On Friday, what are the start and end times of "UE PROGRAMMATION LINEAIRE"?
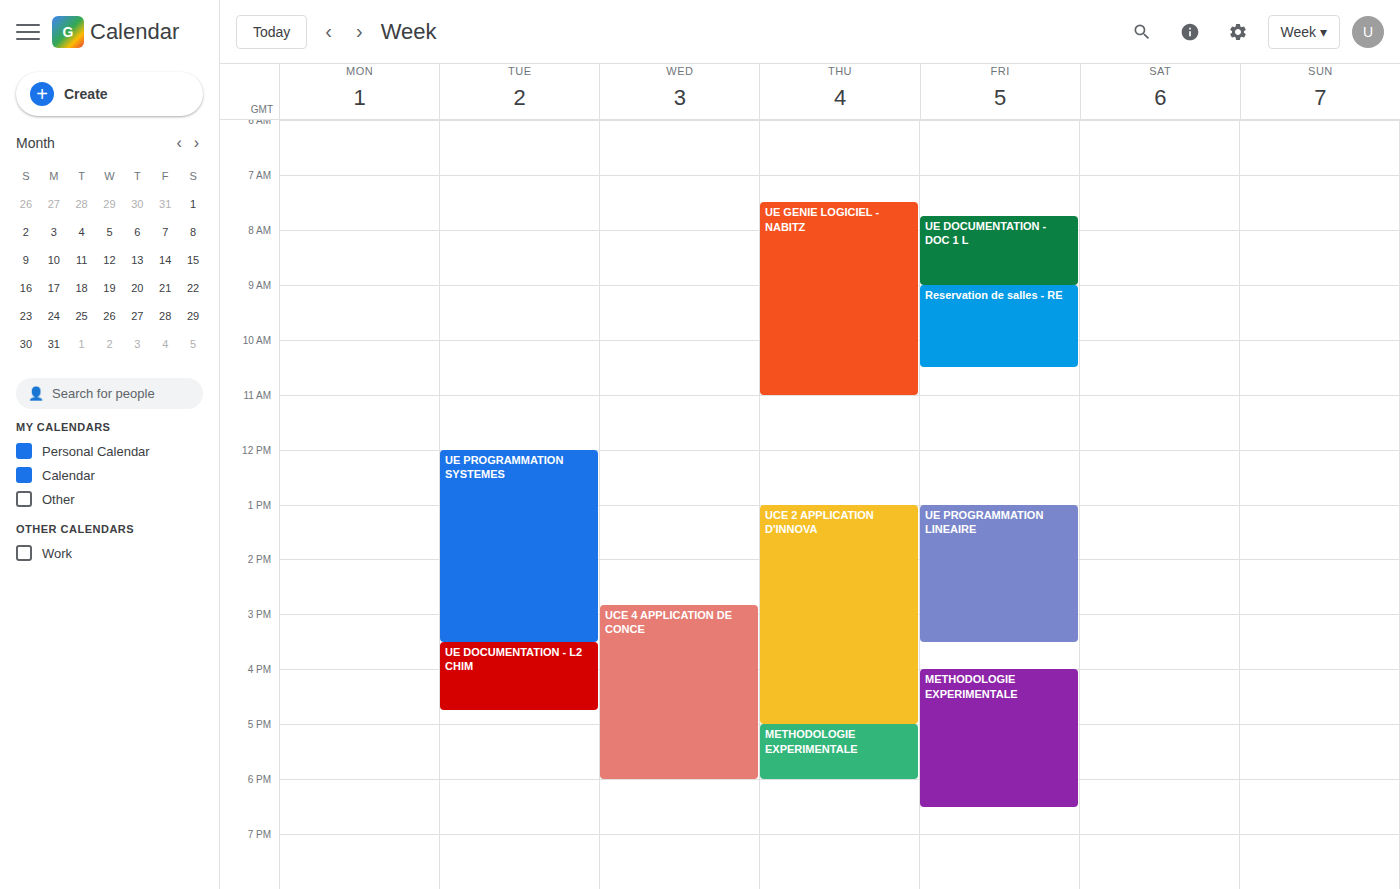
1:00 PM to 3:30 PM